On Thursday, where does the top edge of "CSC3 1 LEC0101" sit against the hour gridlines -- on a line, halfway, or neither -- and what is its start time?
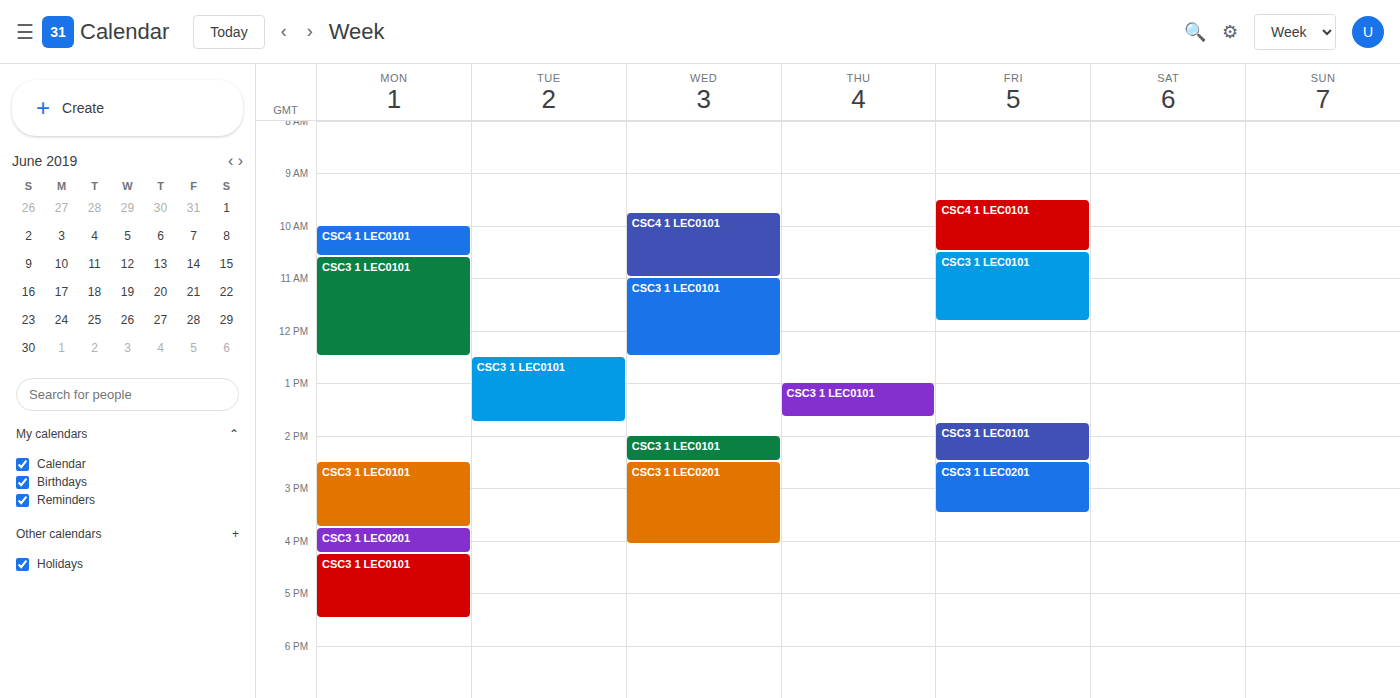
1:00 PM -- exactly on the 1 PM line.